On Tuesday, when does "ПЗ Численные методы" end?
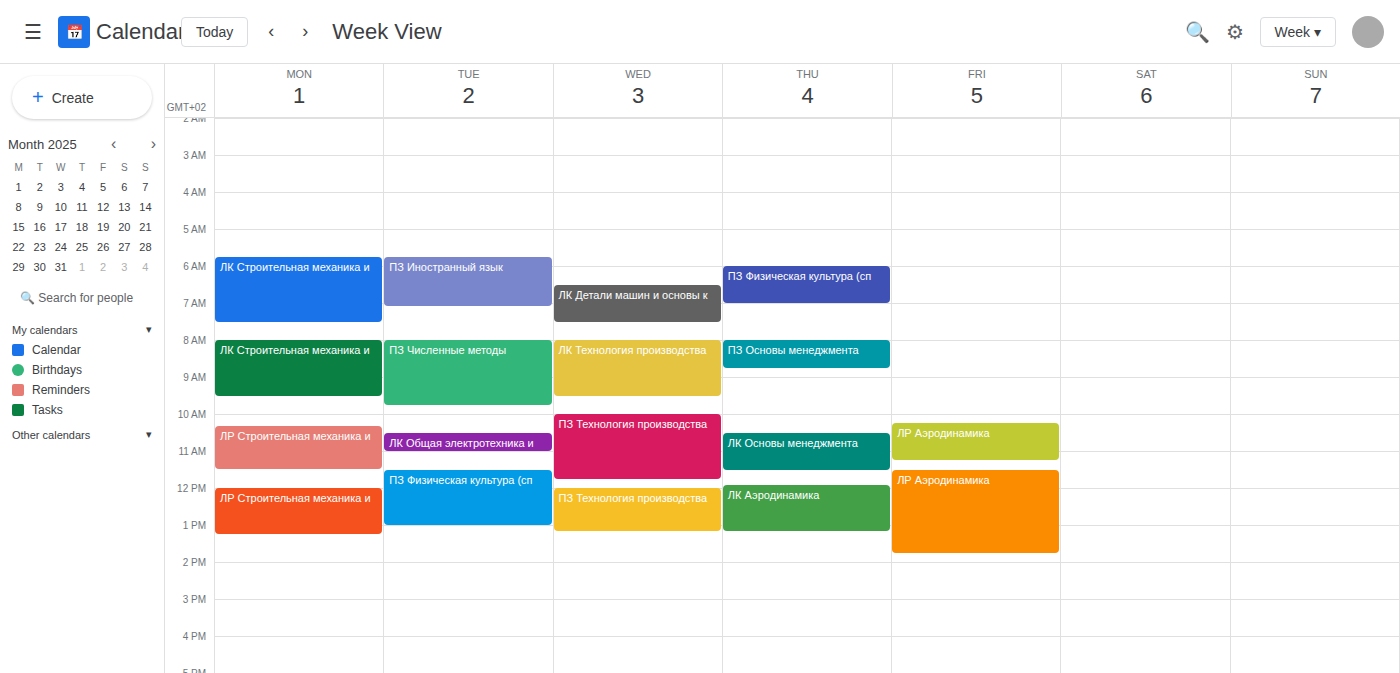
9:45 AM